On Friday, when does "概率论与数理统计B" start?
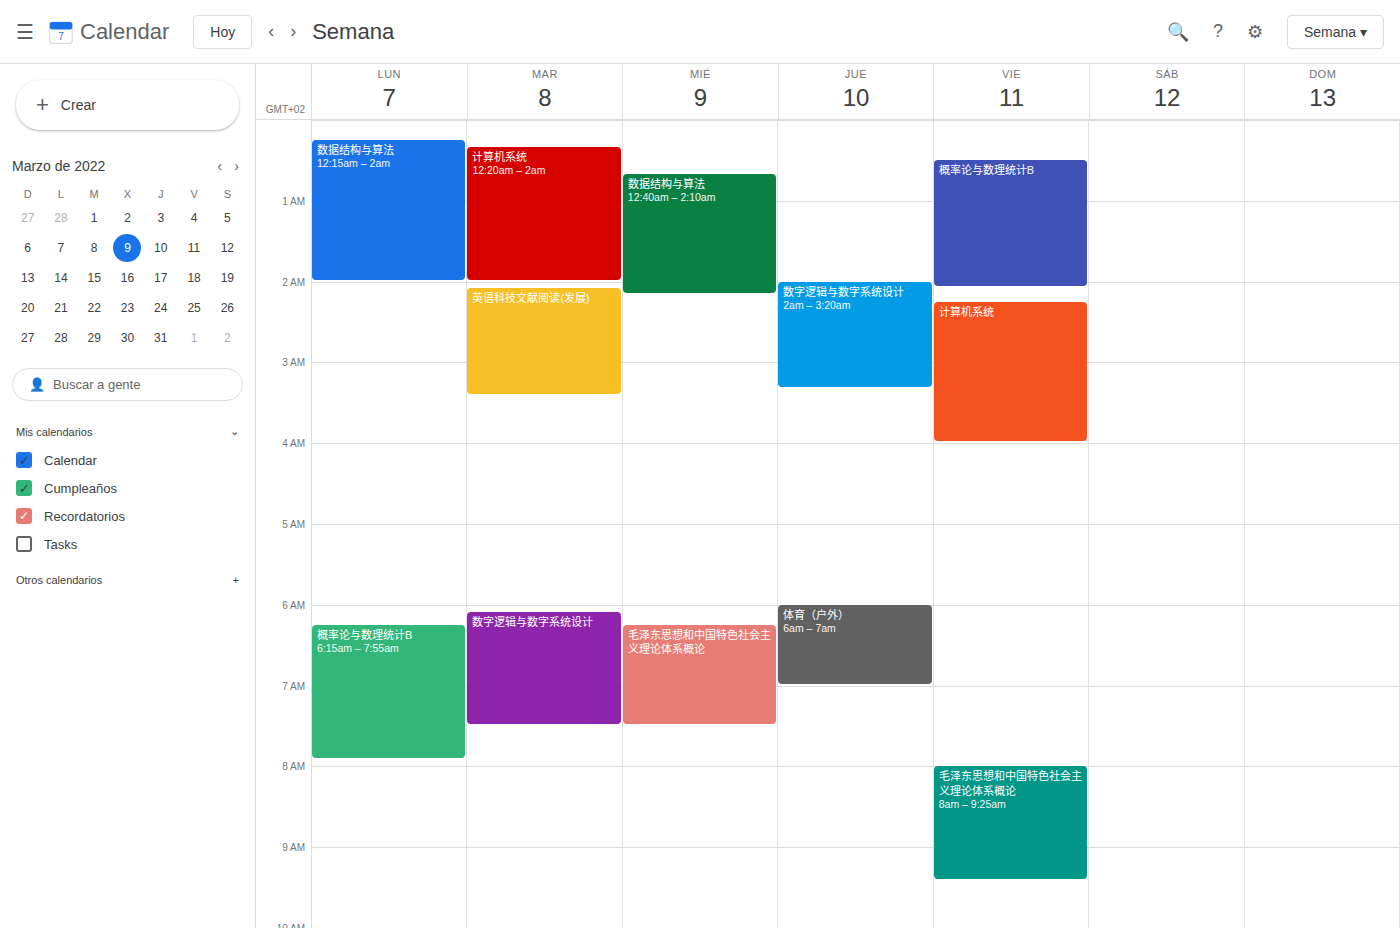
00:30